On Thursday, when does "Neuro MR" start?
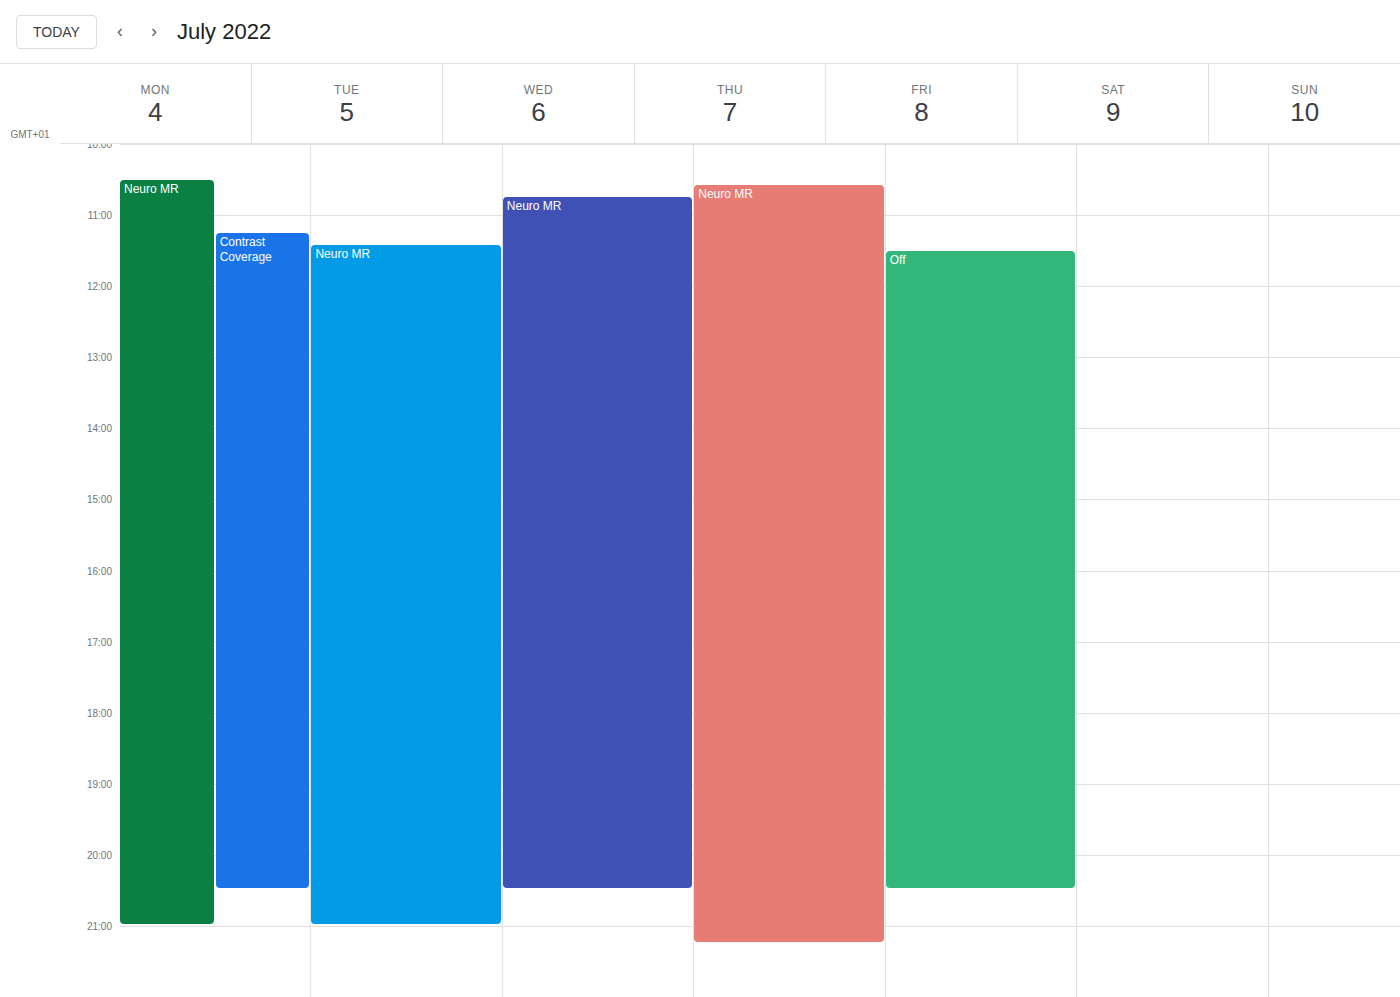
10:35 AM